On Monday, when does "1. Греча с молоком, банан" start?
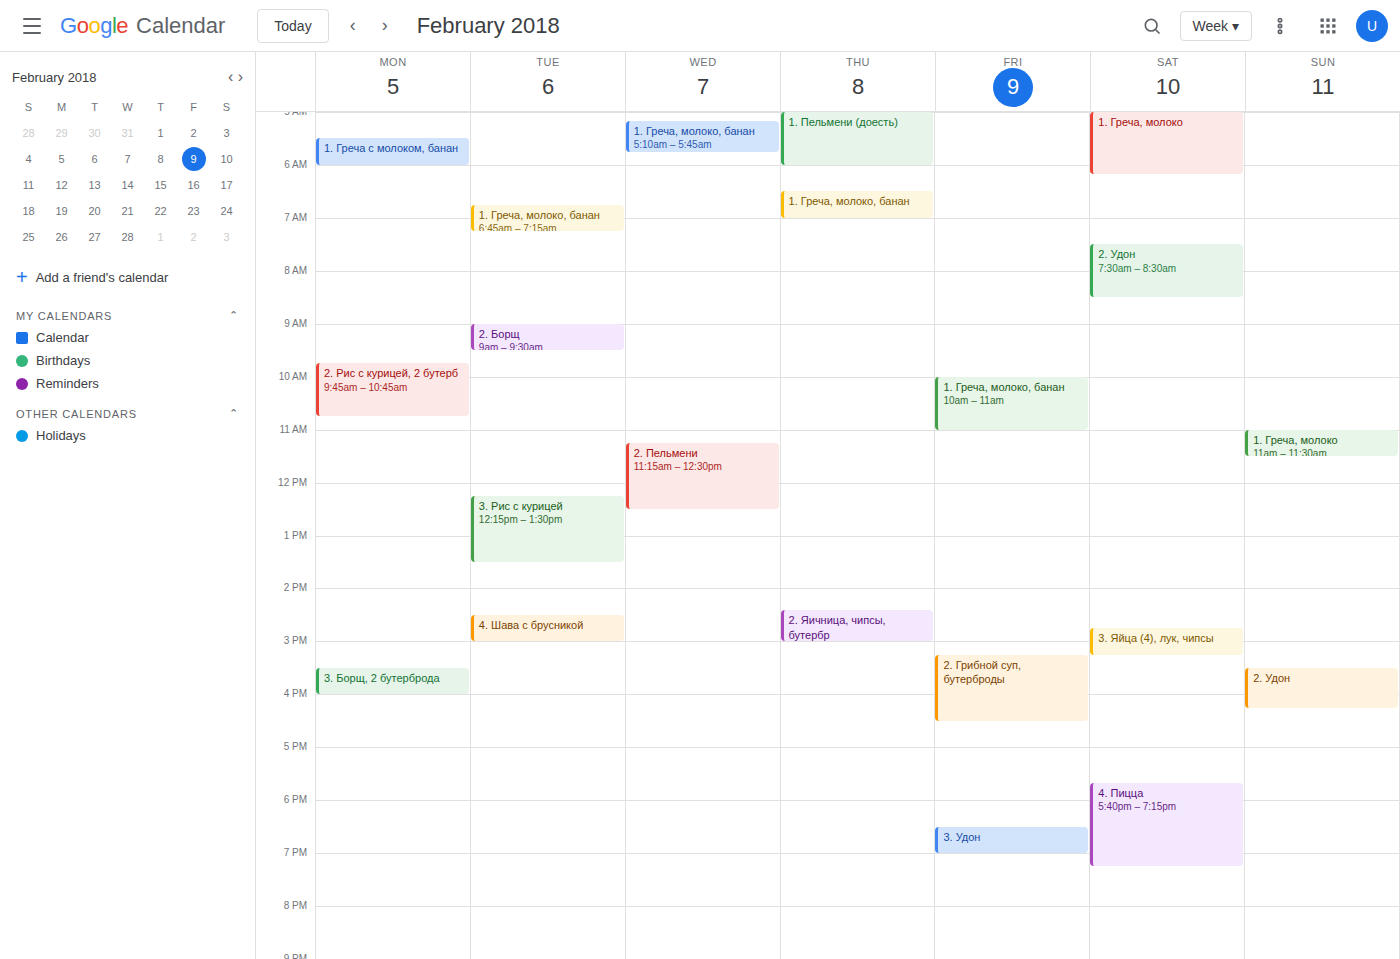
05:30